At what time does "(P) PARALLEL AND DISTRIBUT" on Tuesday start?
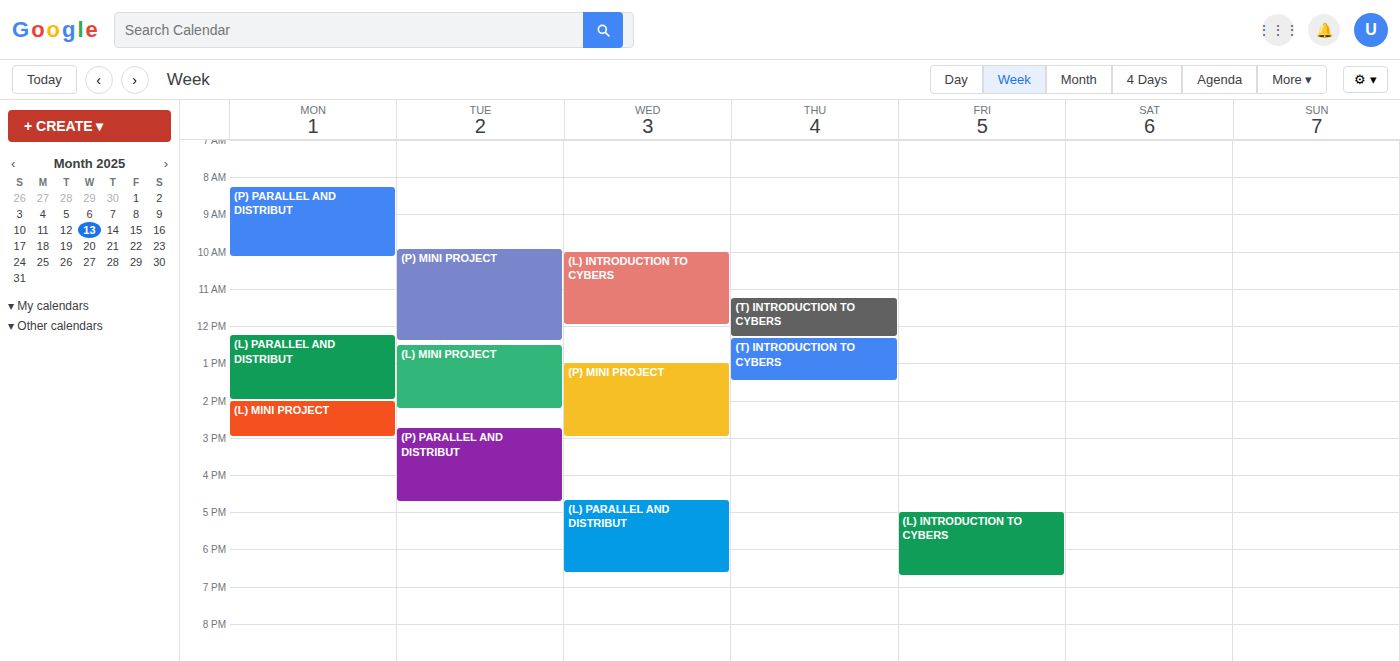
2:45 PM